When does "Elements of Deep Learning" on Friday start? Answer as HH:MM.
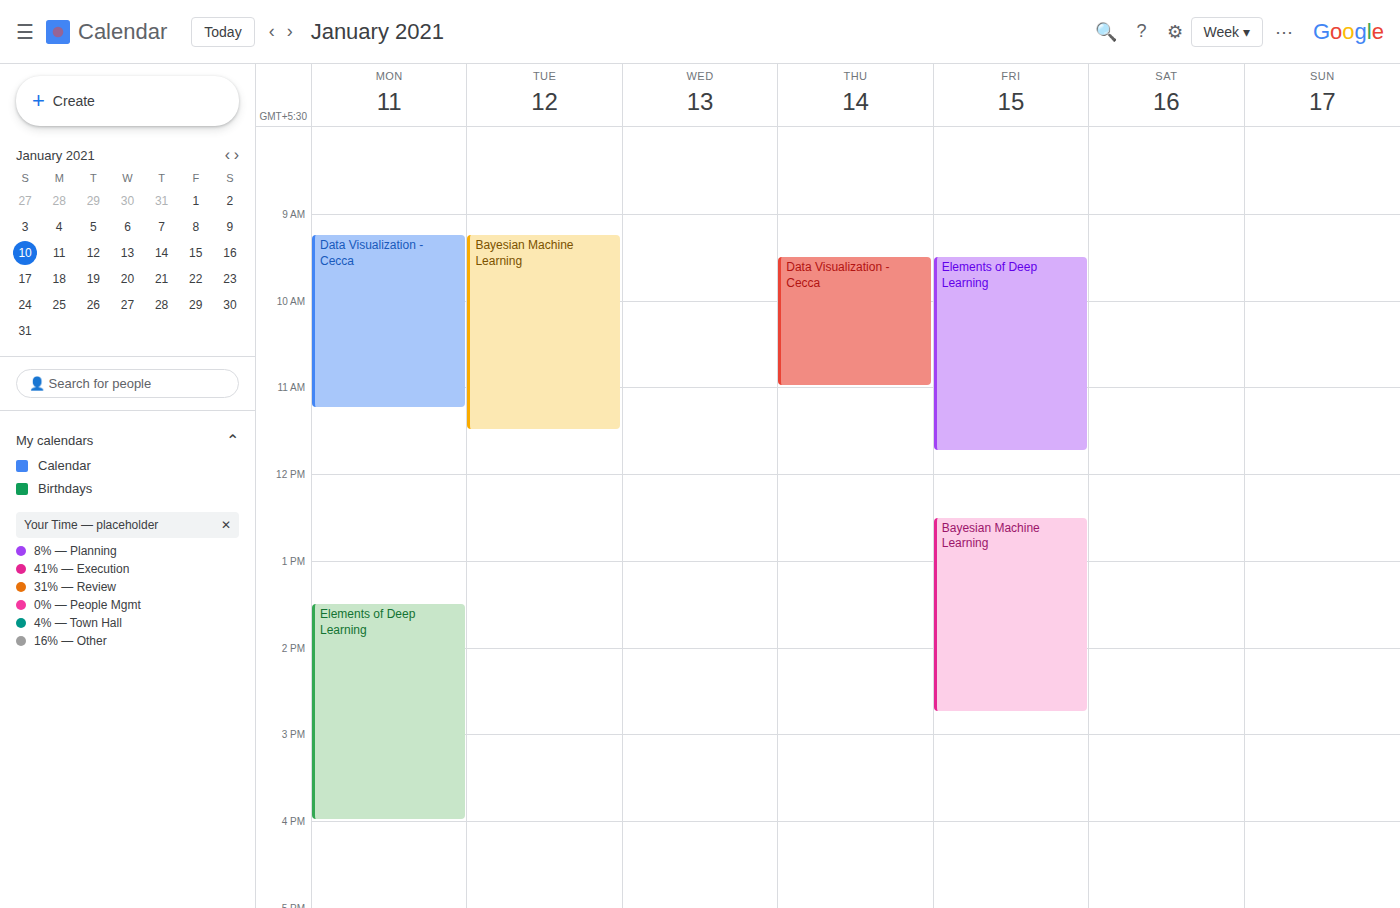
09:30